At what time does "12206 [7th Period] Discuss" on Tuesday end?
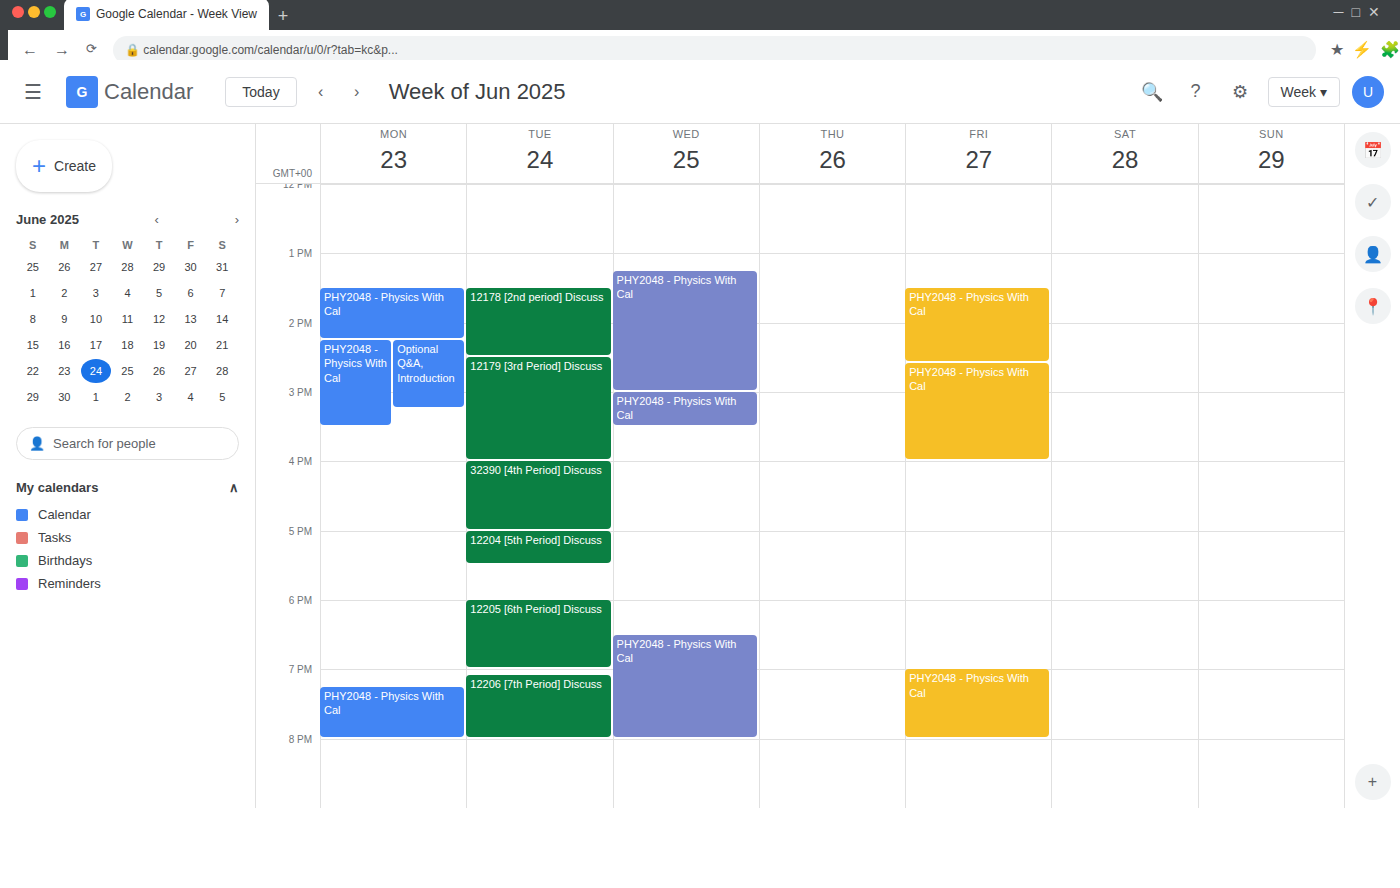
8:00 PM